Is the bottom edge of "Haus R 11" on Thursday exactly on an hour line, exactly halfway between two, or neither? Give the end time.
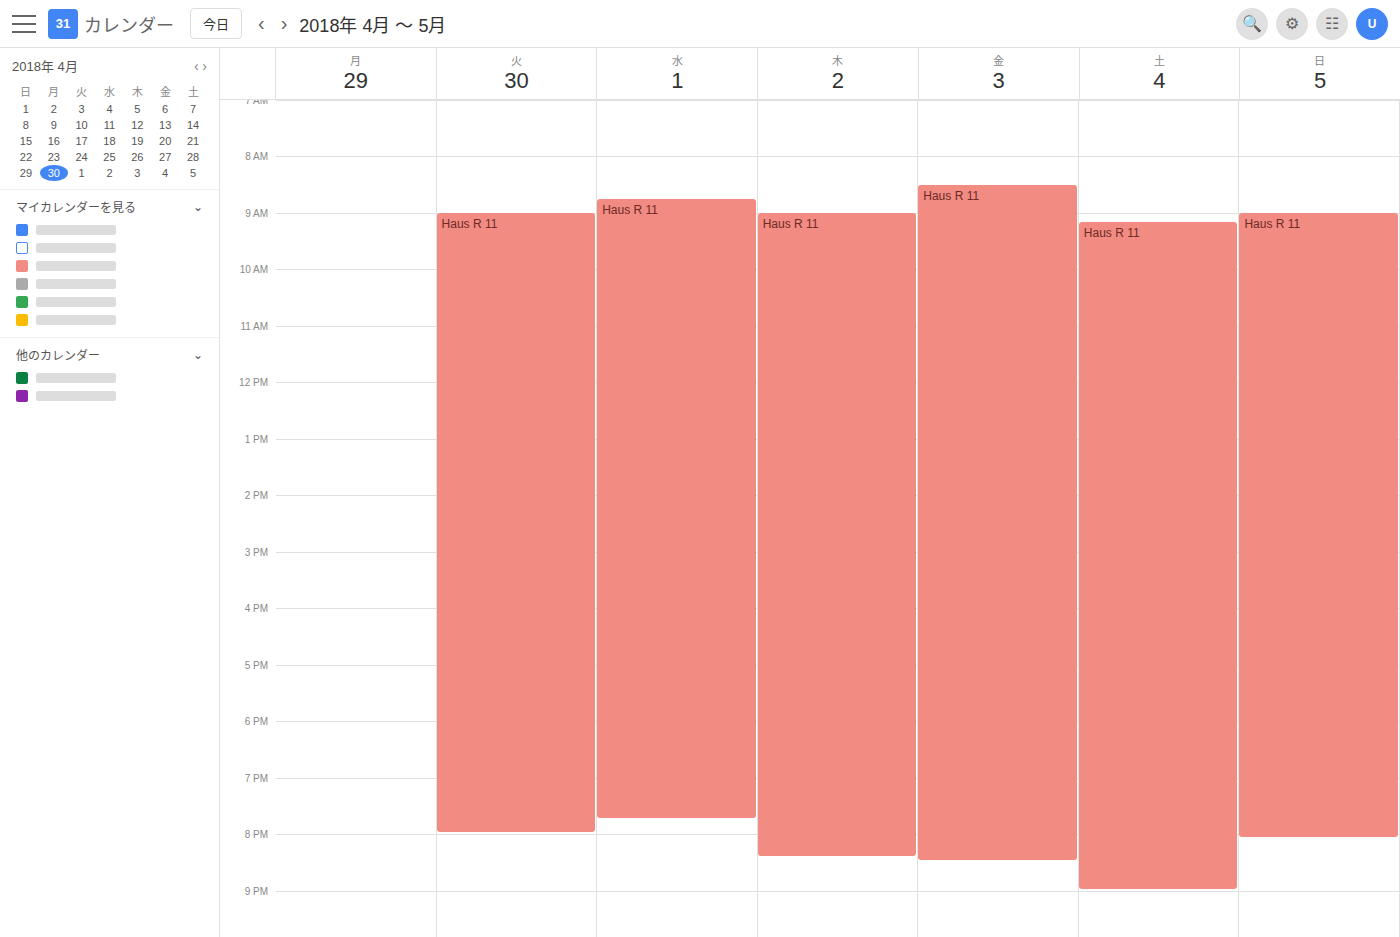
8:25 PM -- neither: 25 minutes below the 8 PM line and 35 minutes above the 9 PM line.